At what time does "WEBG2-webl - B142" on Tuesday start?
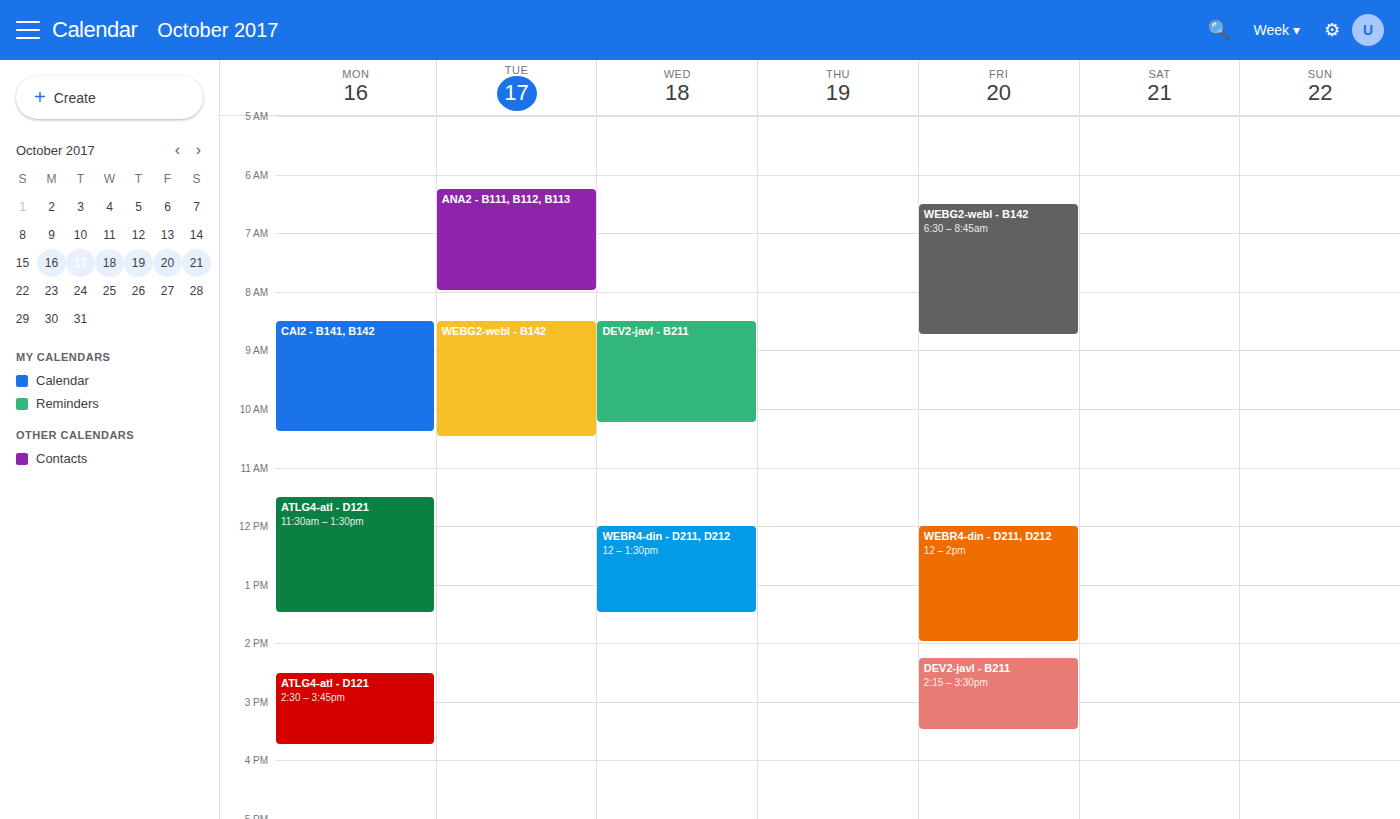
08:30